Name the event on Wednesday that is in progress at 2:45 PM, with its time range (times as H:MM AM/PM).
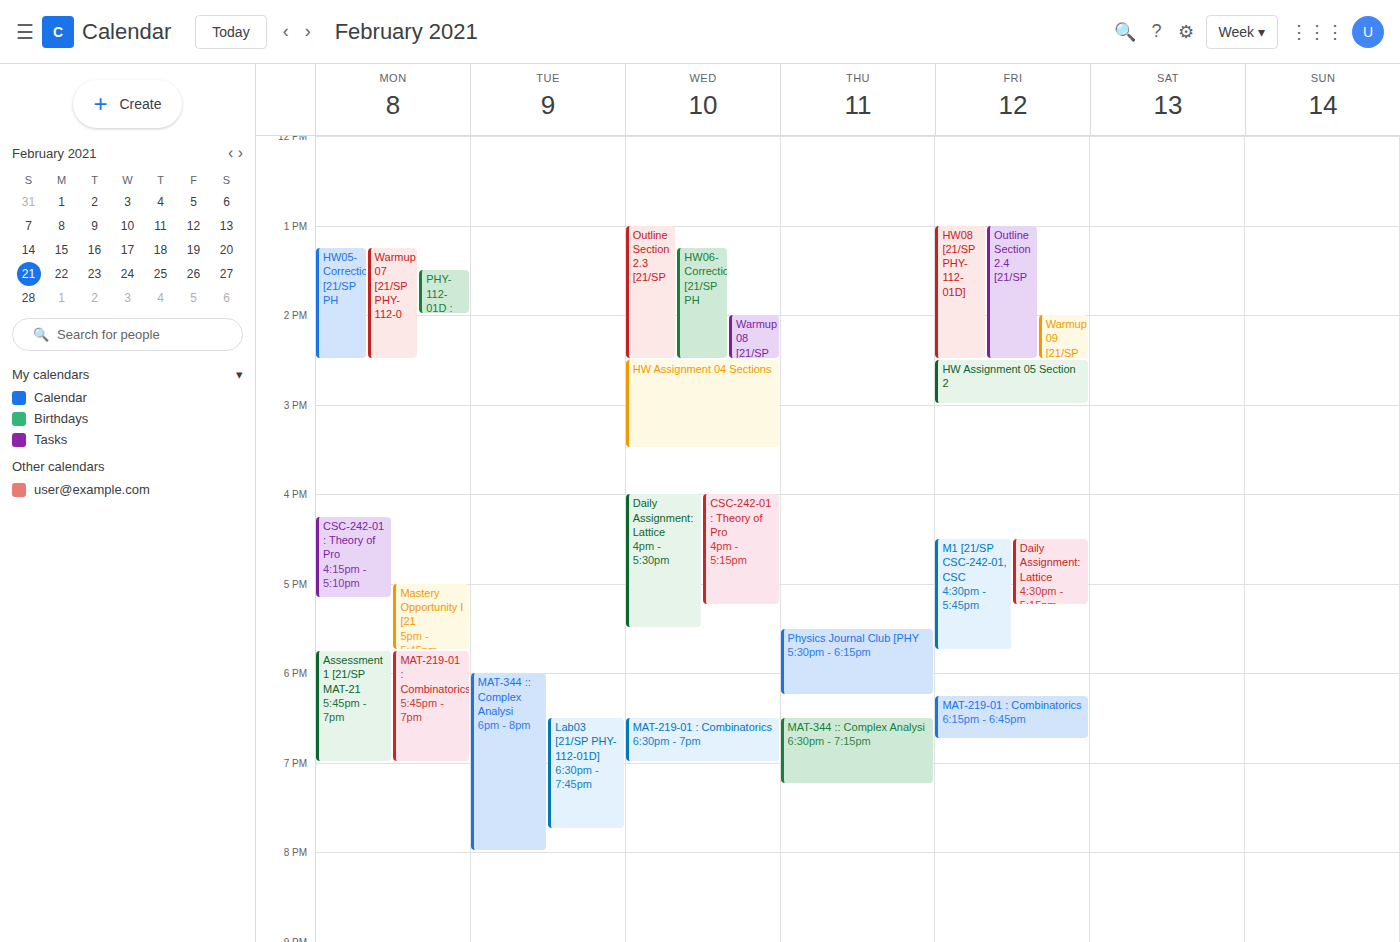
"HW Assignment 04 Sections", 2:30 PM to 3:30 PM